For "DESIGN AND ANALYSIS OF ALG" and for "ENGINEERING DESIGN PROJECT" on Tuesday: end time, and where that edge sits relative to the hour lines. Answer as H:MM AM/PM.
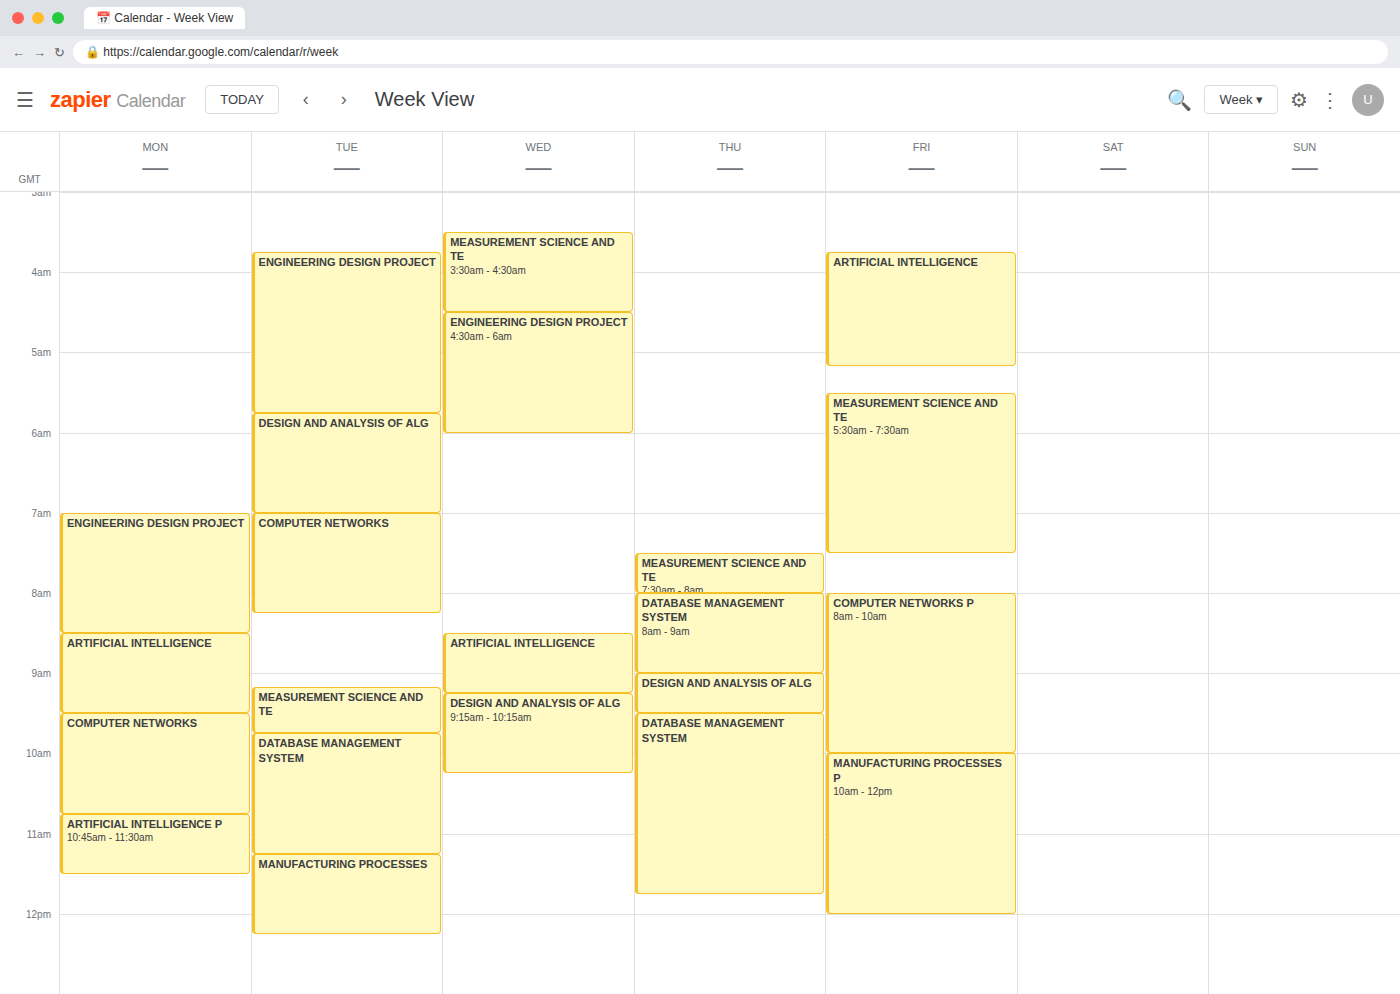
"DESIGN AND ANALYSIS OF ALG": 7:00 AM, exactly on the 7 AM line. "ENGINEERING DESIGN PROJECT": 5:45 AM, neither: three quarters of the way from the 5 AM line to the 6 AM line.